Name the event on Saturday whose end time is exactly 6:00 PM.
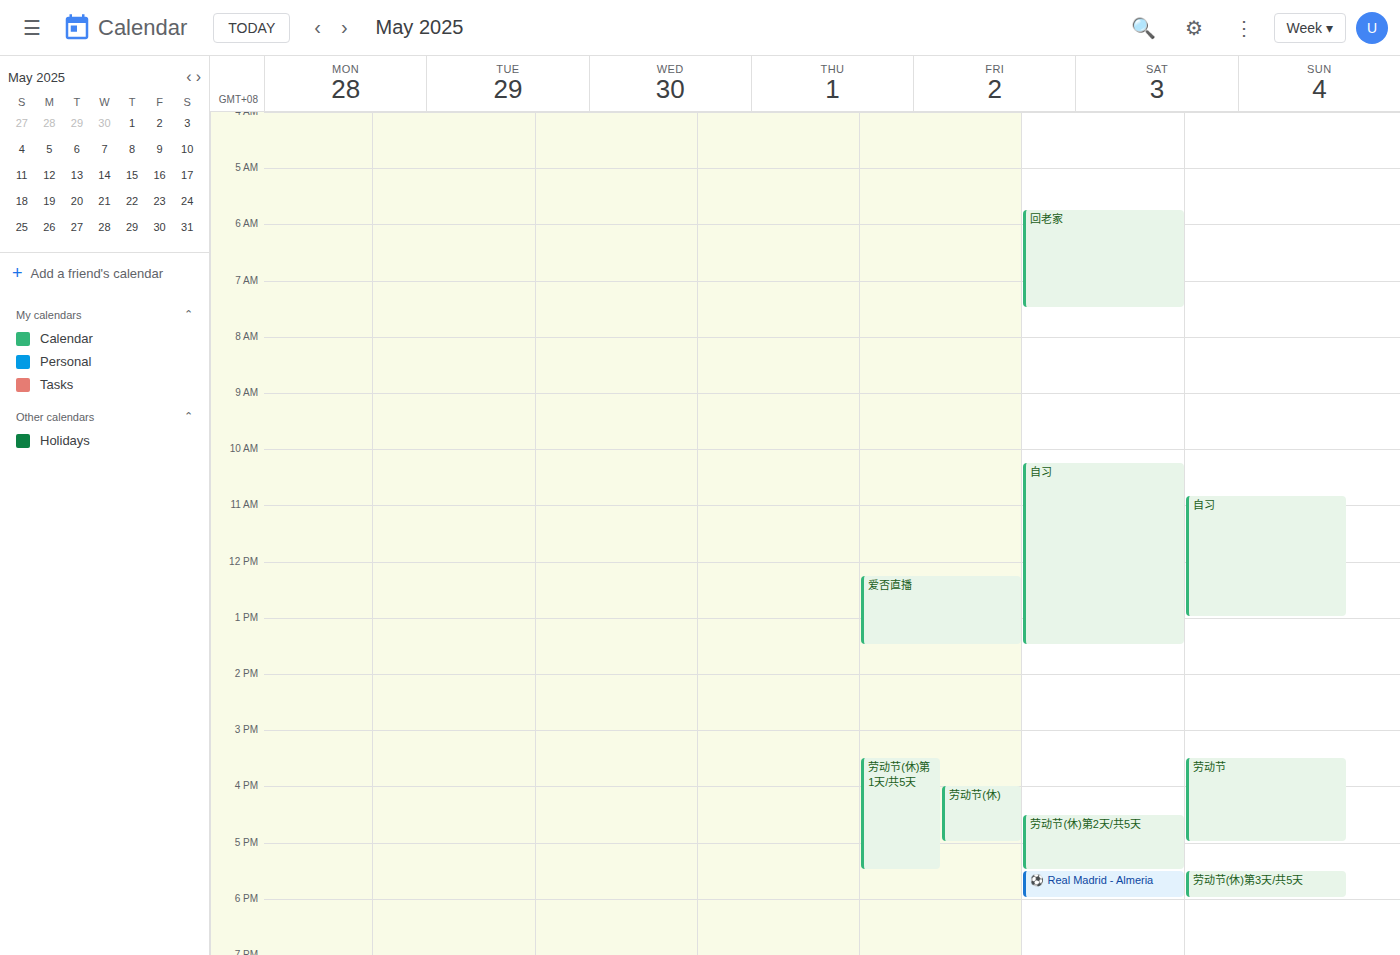
"⚽️ Real Madrid - Almeria"